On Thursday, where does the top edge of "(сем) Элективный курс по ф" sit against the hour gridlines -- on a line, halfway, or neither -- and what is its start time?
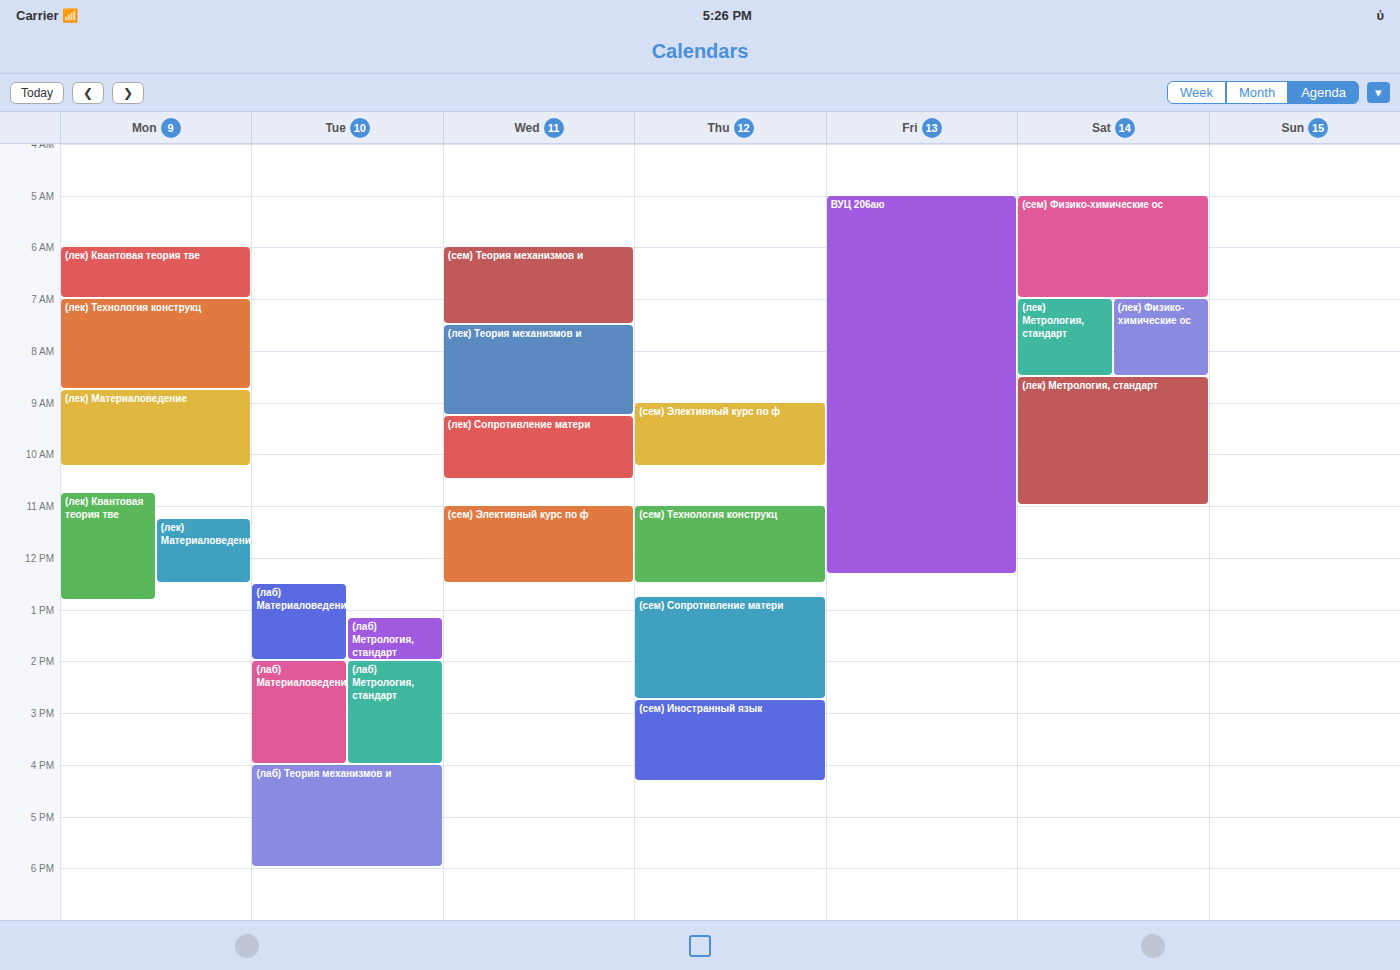
9:00 AM -- exactly on the 9 AM line.